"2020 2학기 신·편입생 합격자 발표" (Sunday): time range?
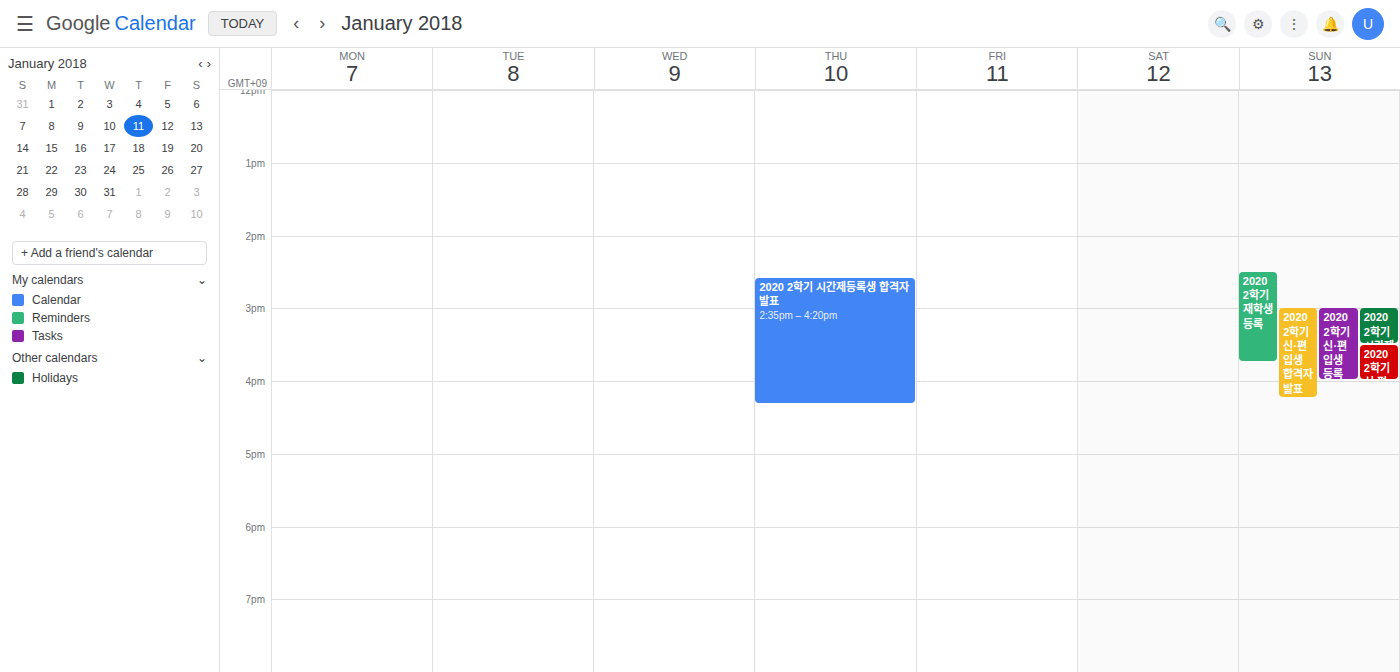
3:00 PM to 4:15 PM